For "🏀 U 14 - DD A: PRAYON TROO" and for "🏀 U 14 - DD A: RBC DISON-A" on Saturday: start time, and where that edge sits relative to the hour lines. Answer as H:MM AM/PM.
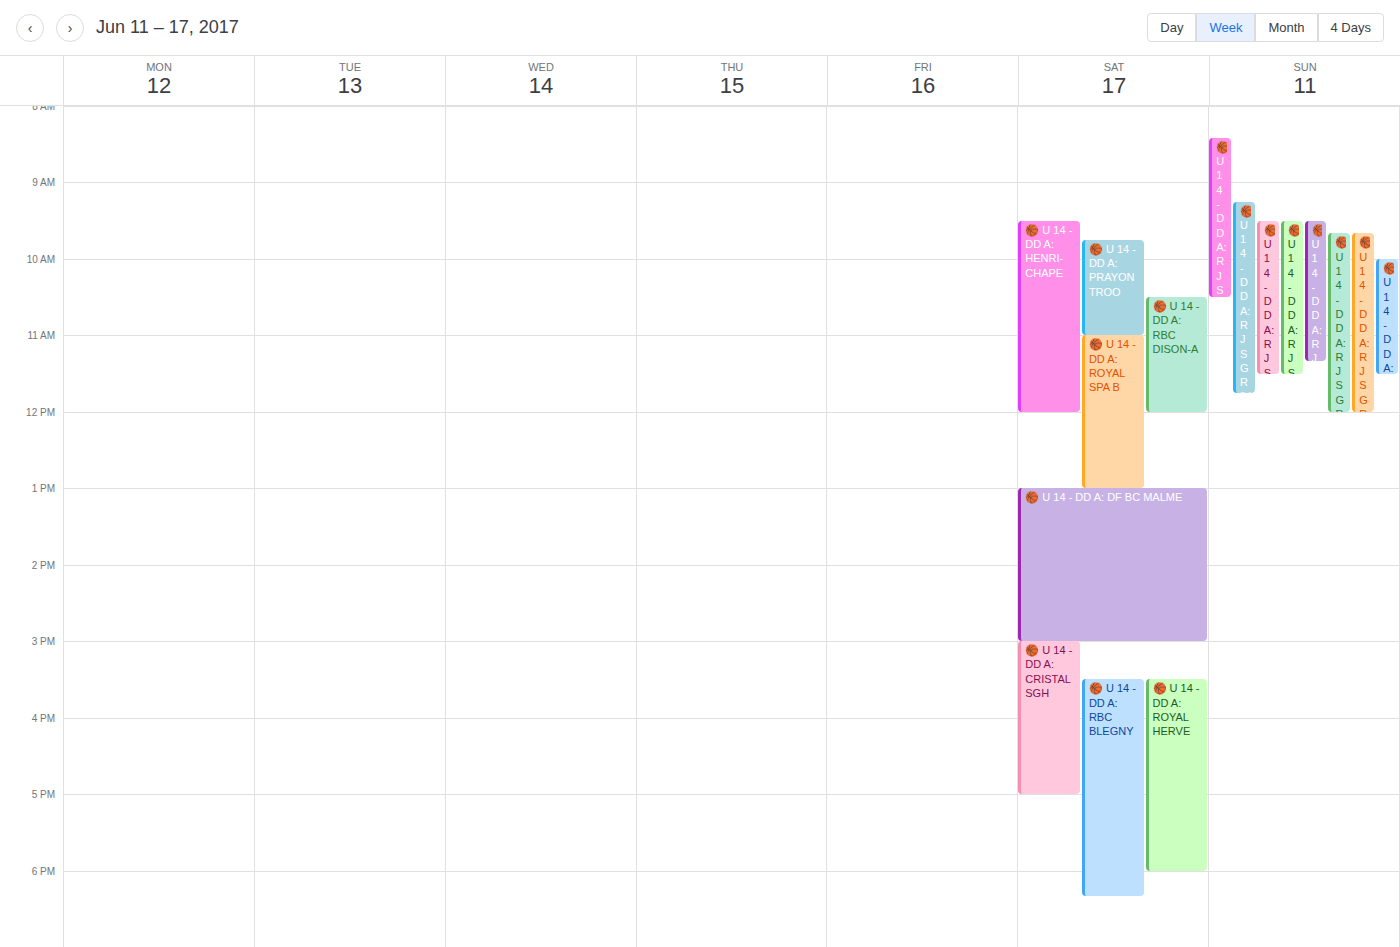
"🏀 U 14 - DD A: PRAYON TROO": 9:45 AM, neither: three quarters of the way from the 9 AM line to the 10 AM line. "🏀 U 14 - DD A: RBC DISON-A": 10:30 AM, halfway between the 10 AM and 11 AM lines.